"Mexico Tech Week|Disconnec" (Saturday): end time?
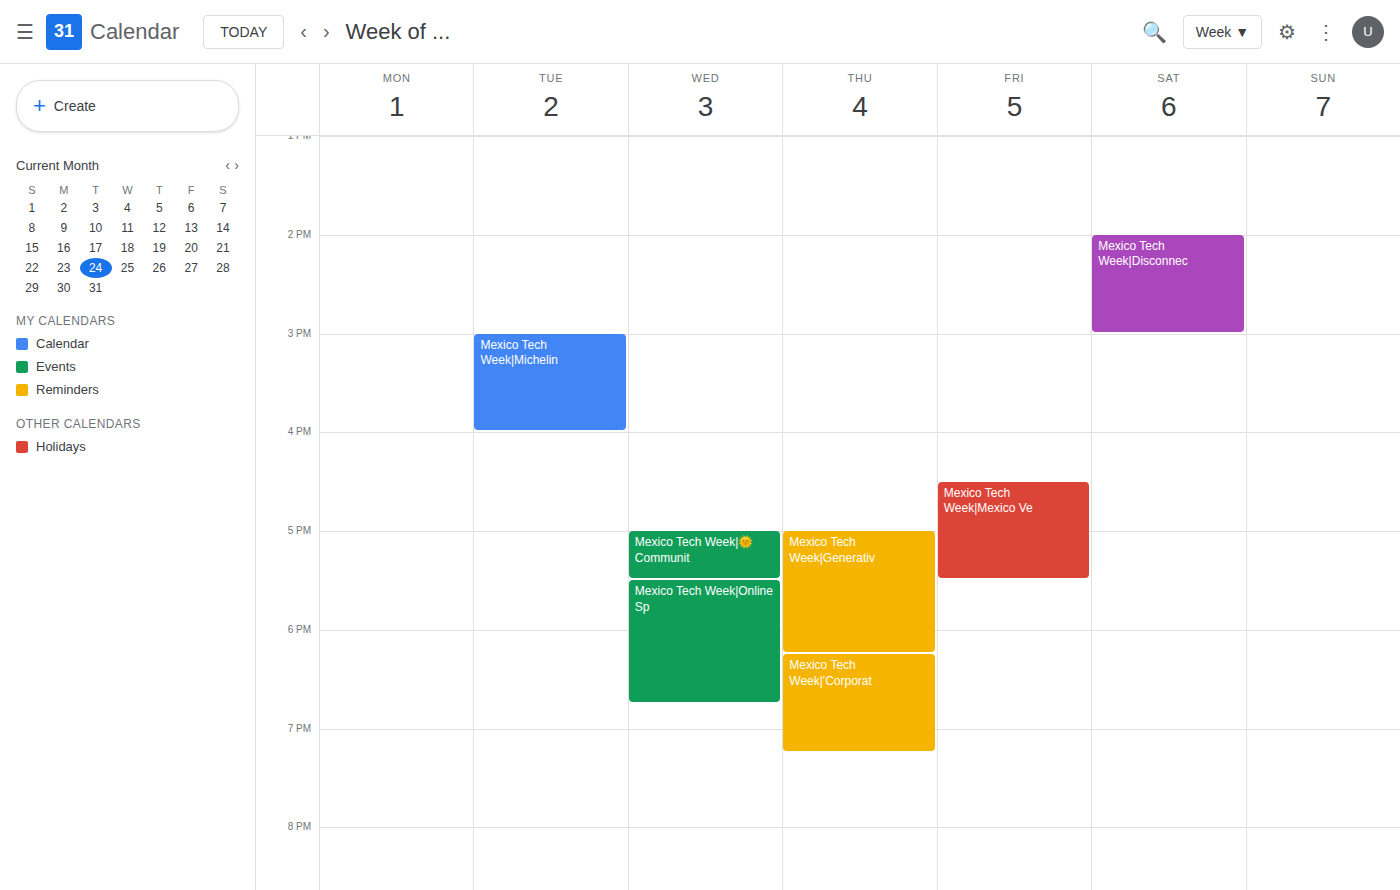
3:00 PM